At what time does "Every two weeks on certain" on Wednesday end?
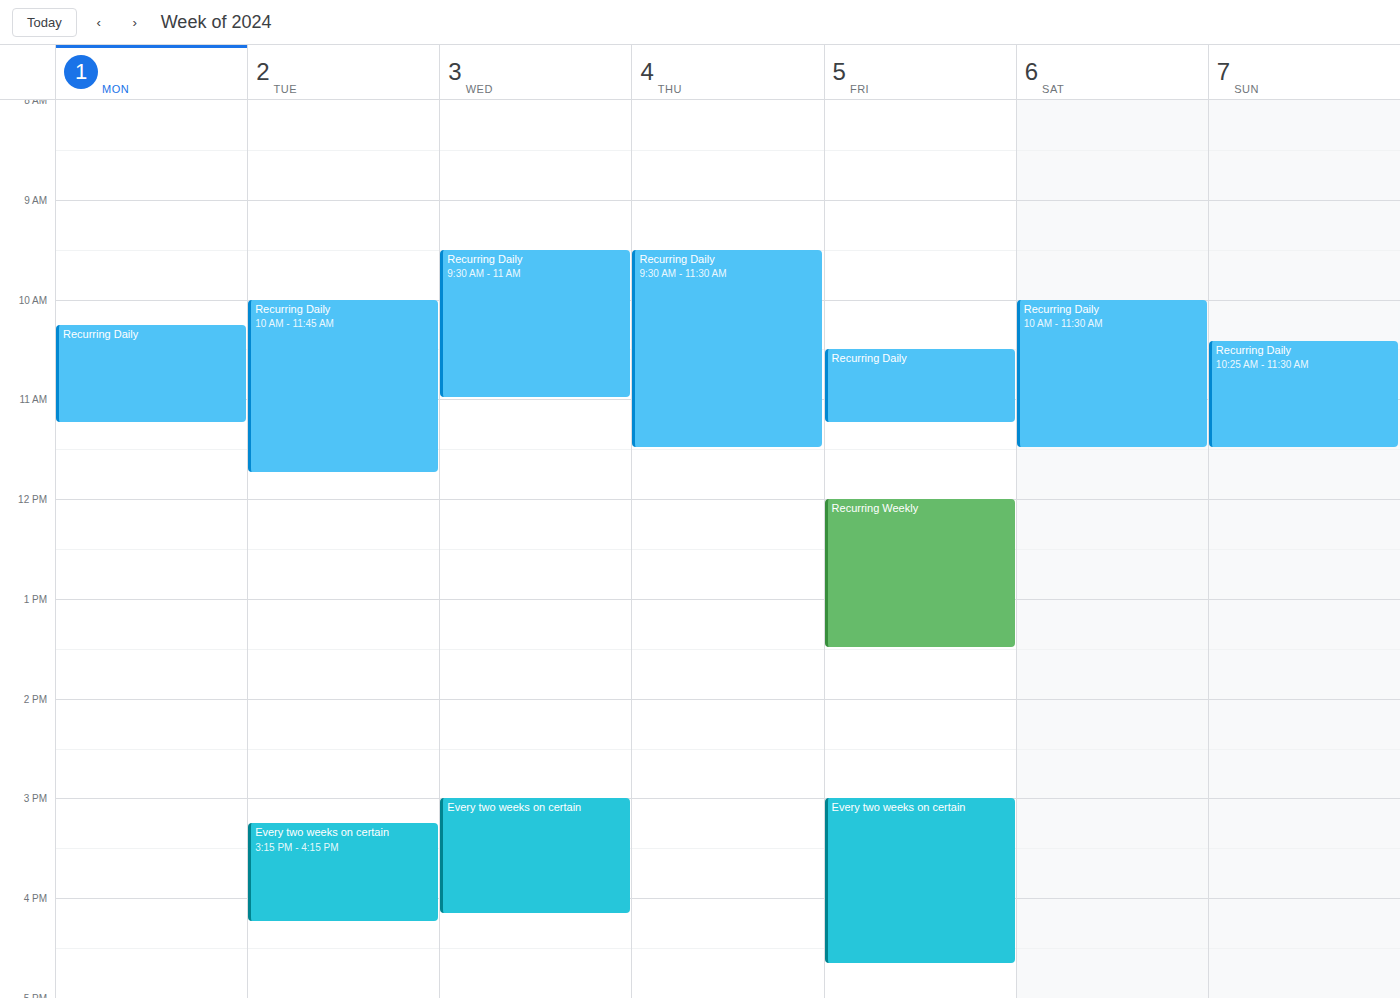
4:10 PM